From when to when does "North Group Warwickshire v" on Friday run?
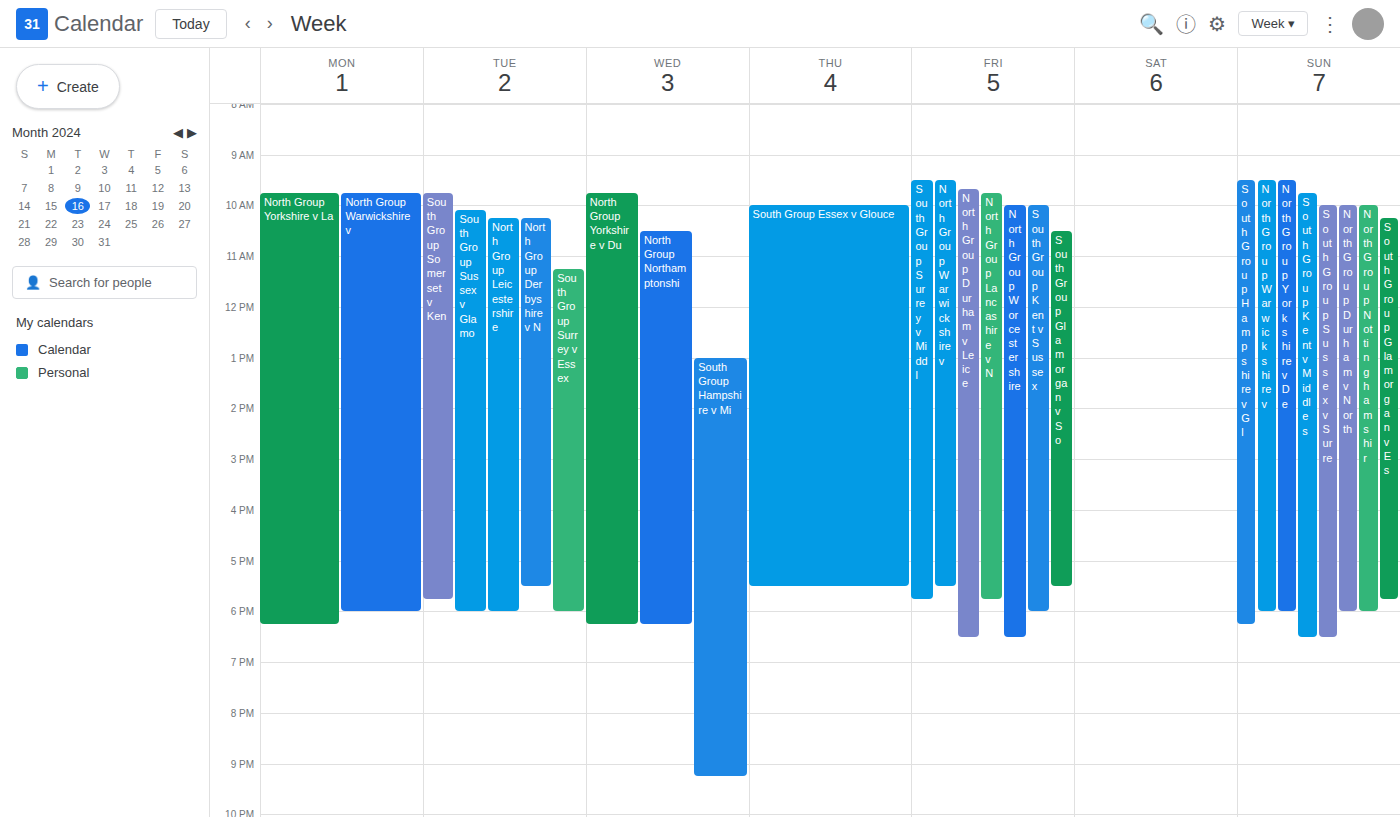
9:30 AM to 5:30 PM